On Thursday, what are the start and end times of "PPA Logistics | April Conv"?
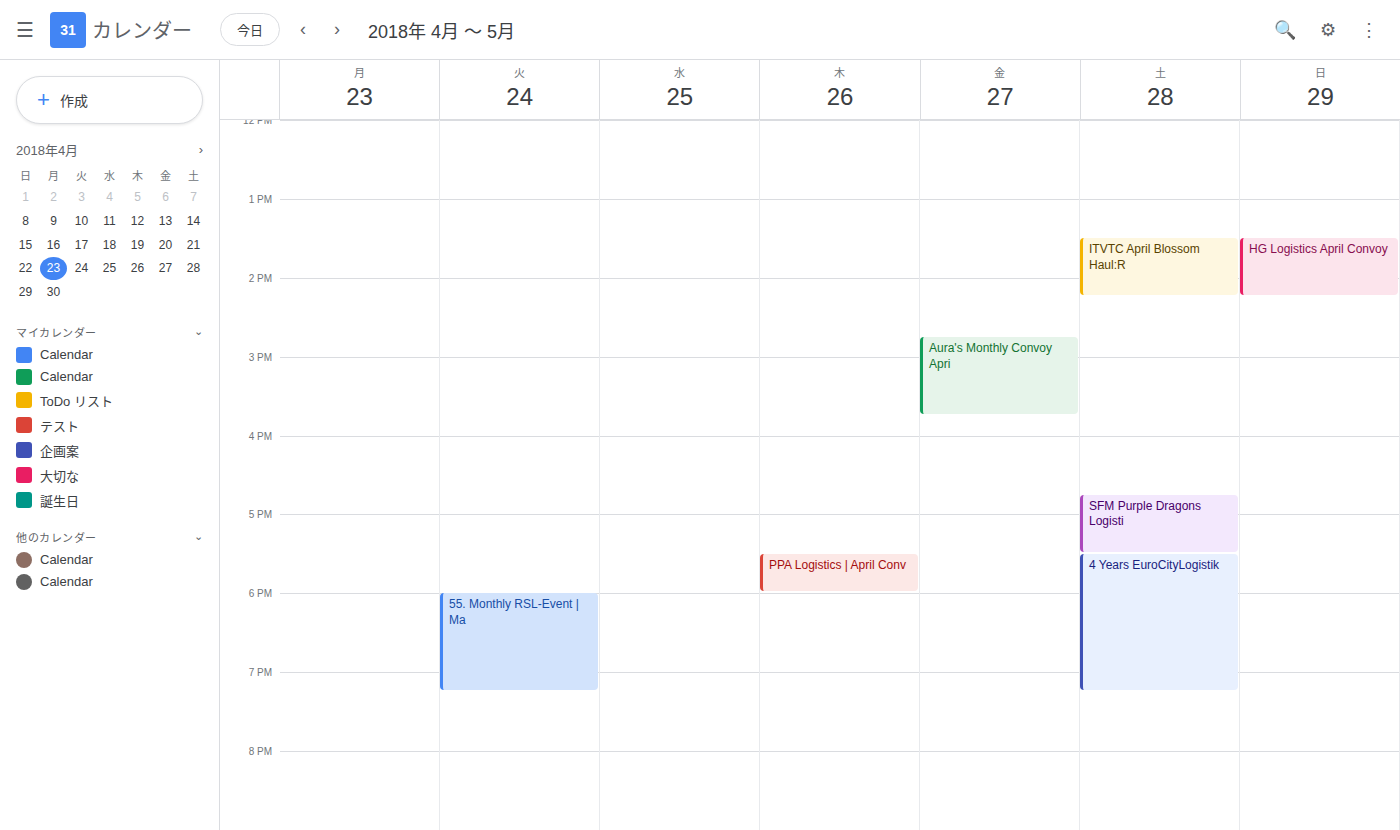
5:30 PM to 6:00 PM